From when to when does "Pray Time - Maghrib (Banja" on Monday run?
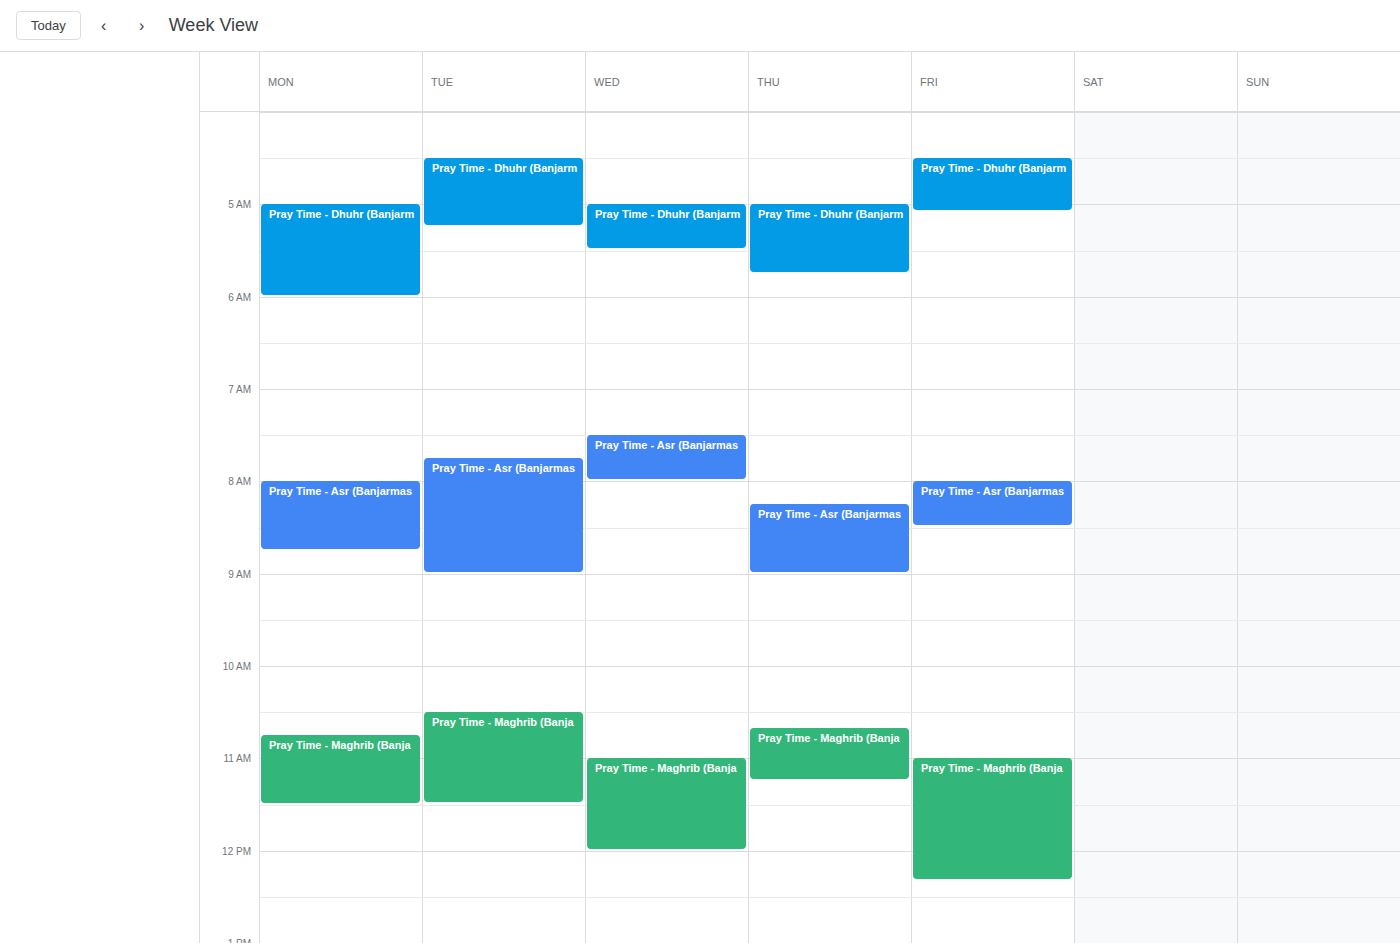
10:45 AM to 11:30 AM